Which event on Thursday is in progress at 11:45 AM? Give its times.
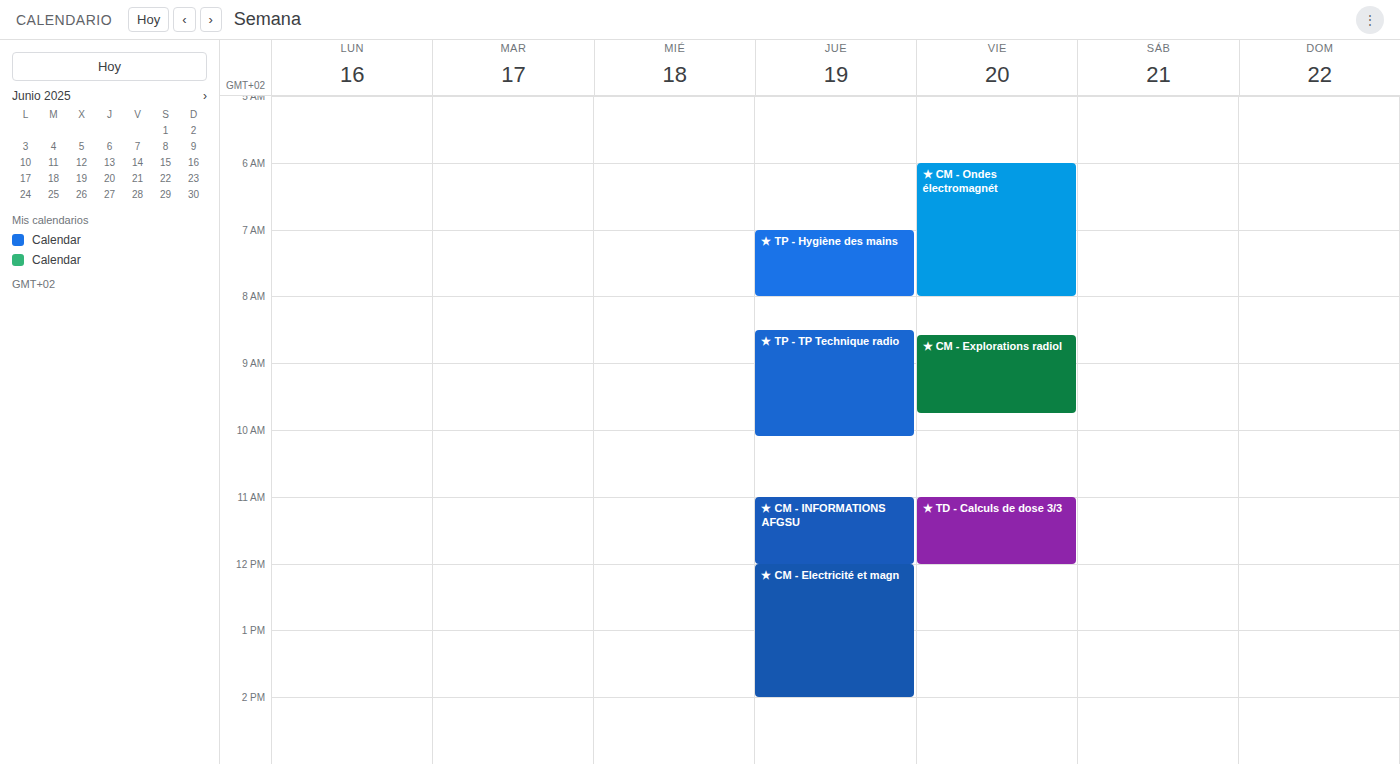
"★ CM - INFORMATIONS AFGSU", 11:00 AM to 12:00 PM